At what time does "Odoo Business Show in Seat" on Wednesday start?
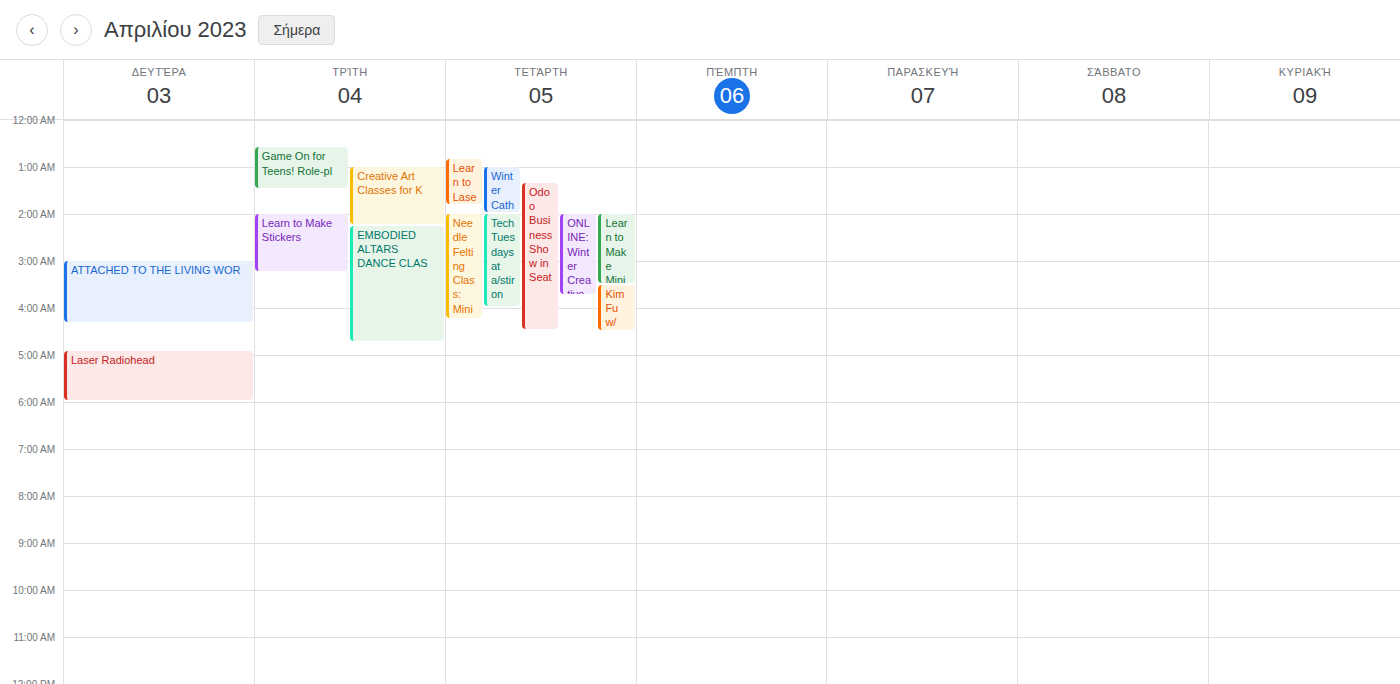
1:20 AM